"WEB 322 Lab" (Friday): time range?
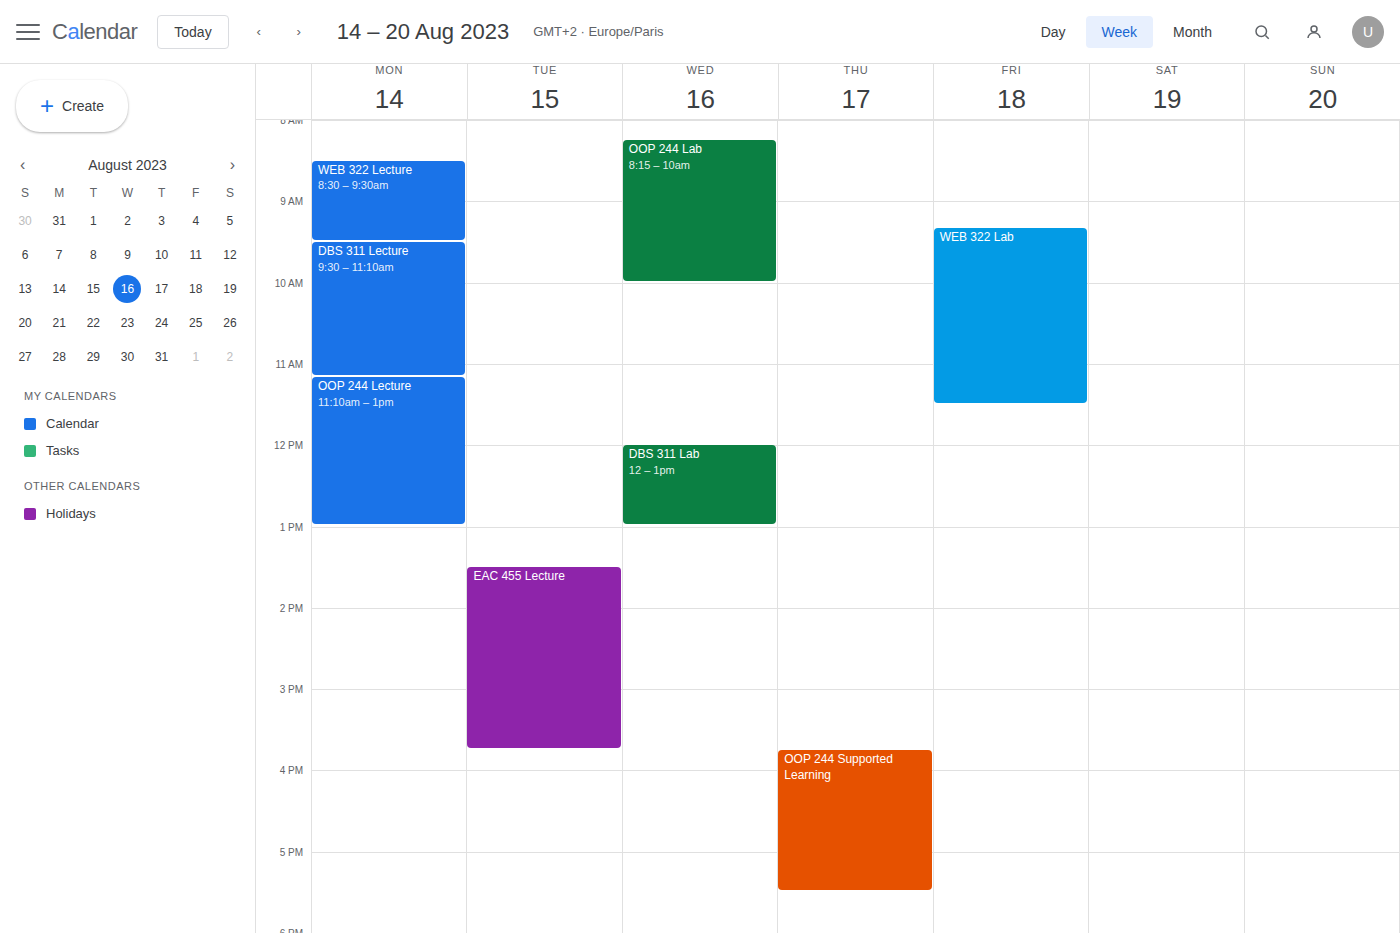
9:20 AM to 11:30 AM